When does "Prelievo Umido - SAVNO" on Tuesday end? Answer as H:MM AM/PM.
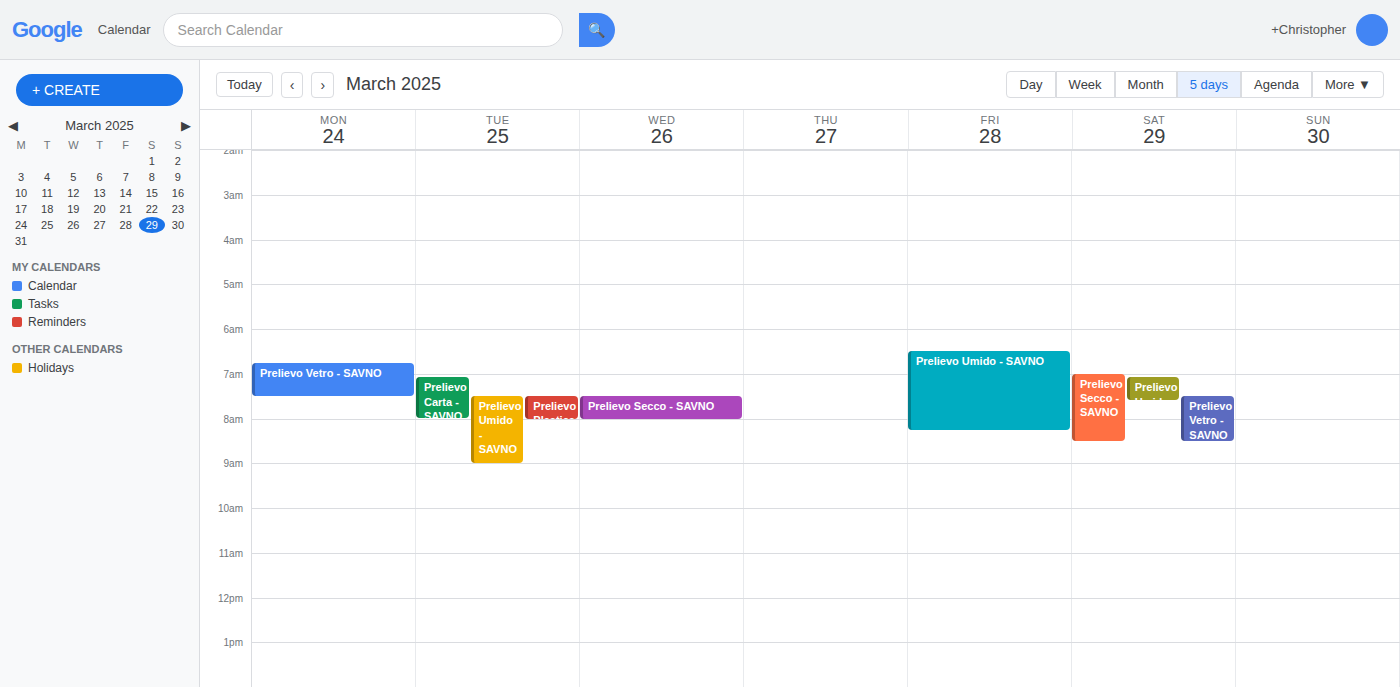
9:00 AM